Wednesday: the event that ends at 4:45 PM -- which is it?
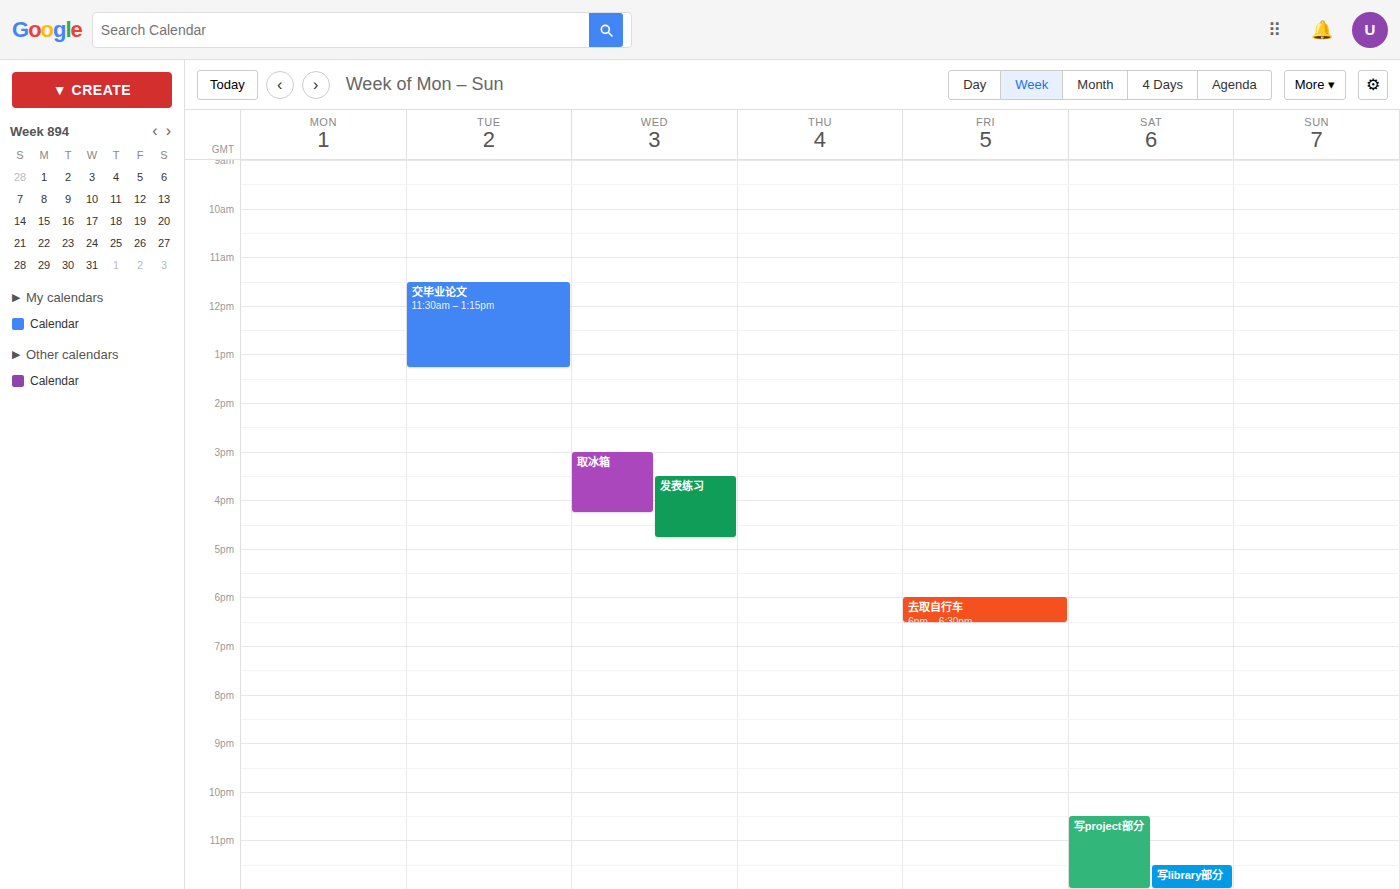
"发表练习"